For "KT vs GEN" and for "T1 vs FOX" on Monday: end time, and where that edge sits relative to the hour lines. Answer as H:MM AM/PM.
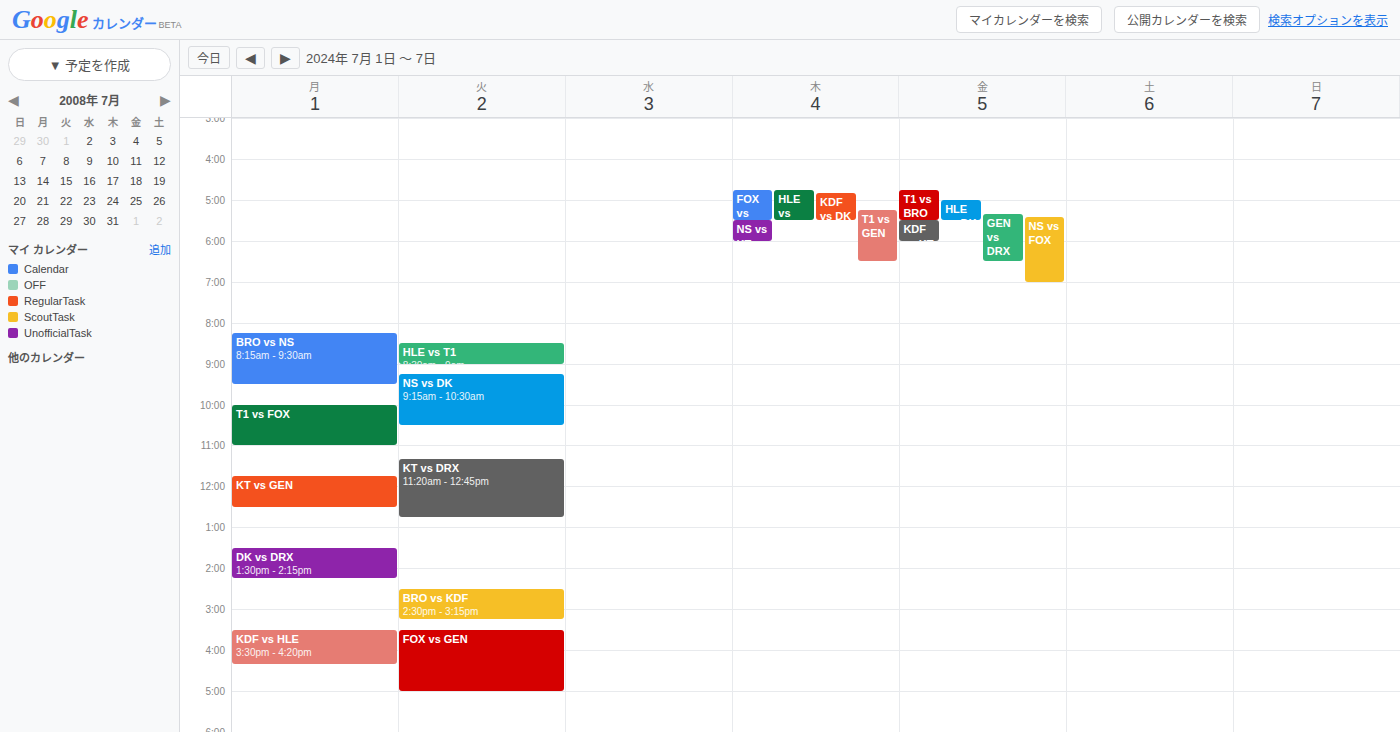
"KT vs GEN": 12:30 PM, halfway between the 12 PM and 1 PM lines. "T1 vs FOX": 11:00 AM, exactly on the 11 AM line.